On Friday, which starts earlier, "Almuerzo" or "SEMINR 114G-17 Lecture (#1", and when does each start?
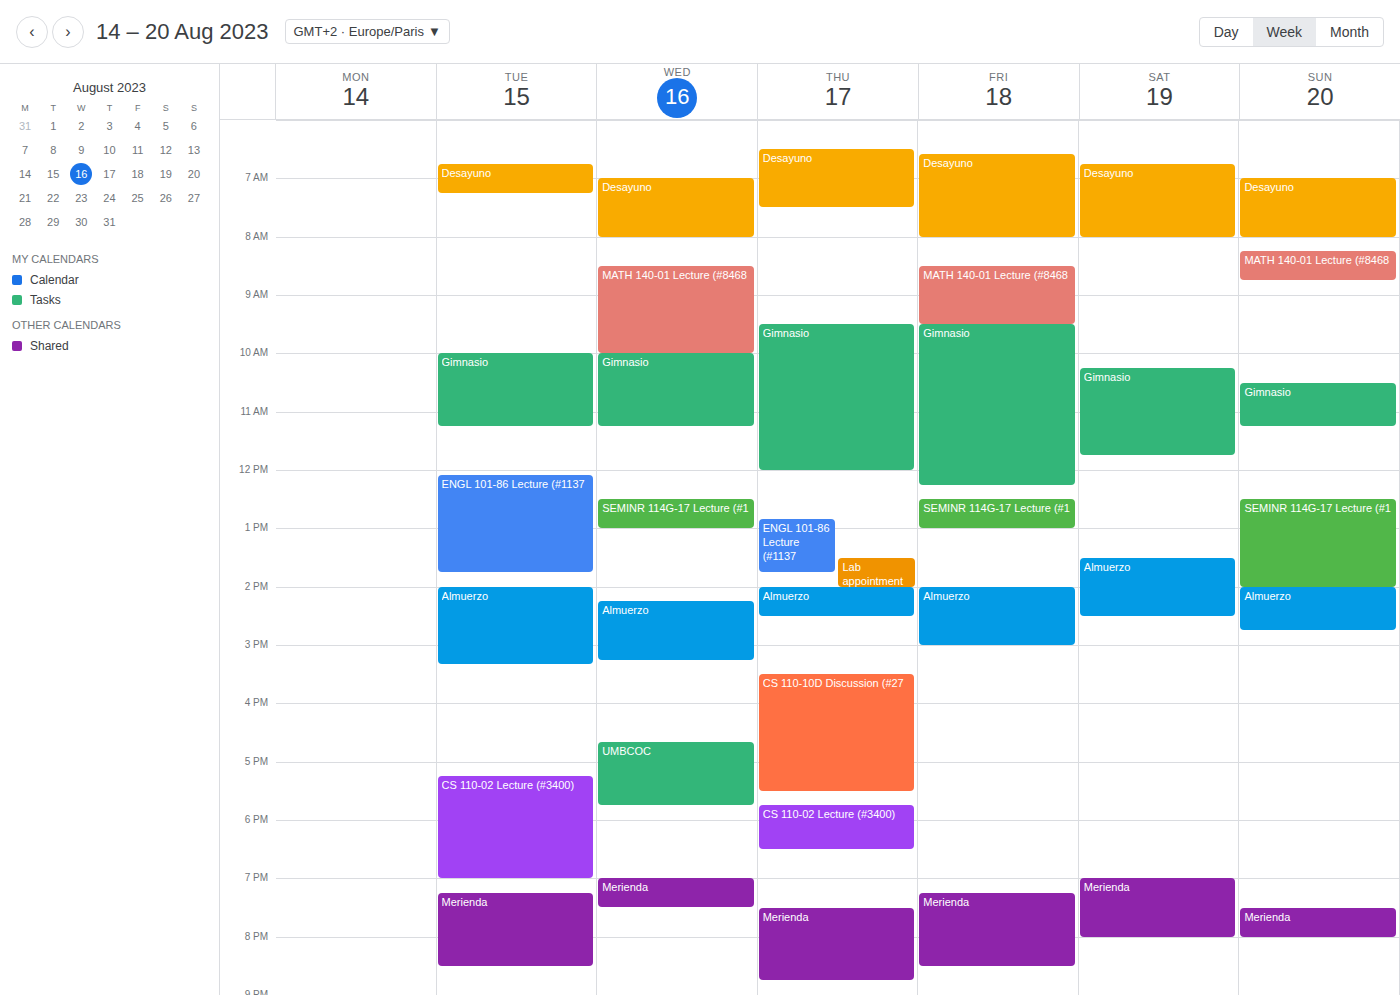
"SEMINR 114G-17 Lecture (#1" 12:30 PM; "Almuerzo" 2:00 PM.